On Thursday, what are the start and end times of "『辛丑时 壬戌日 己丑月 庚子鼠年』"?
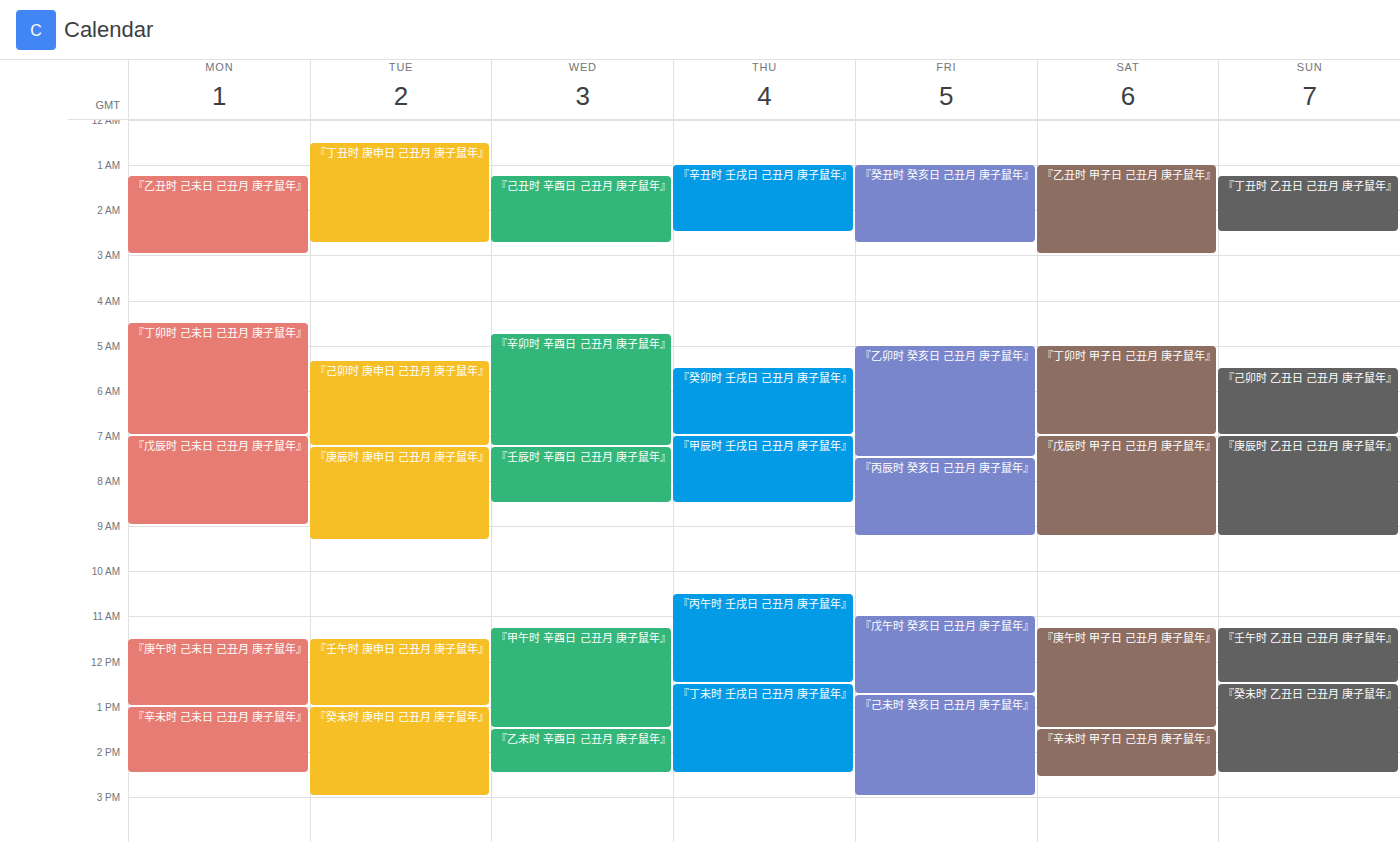
1:00 AM to 2:30 AM